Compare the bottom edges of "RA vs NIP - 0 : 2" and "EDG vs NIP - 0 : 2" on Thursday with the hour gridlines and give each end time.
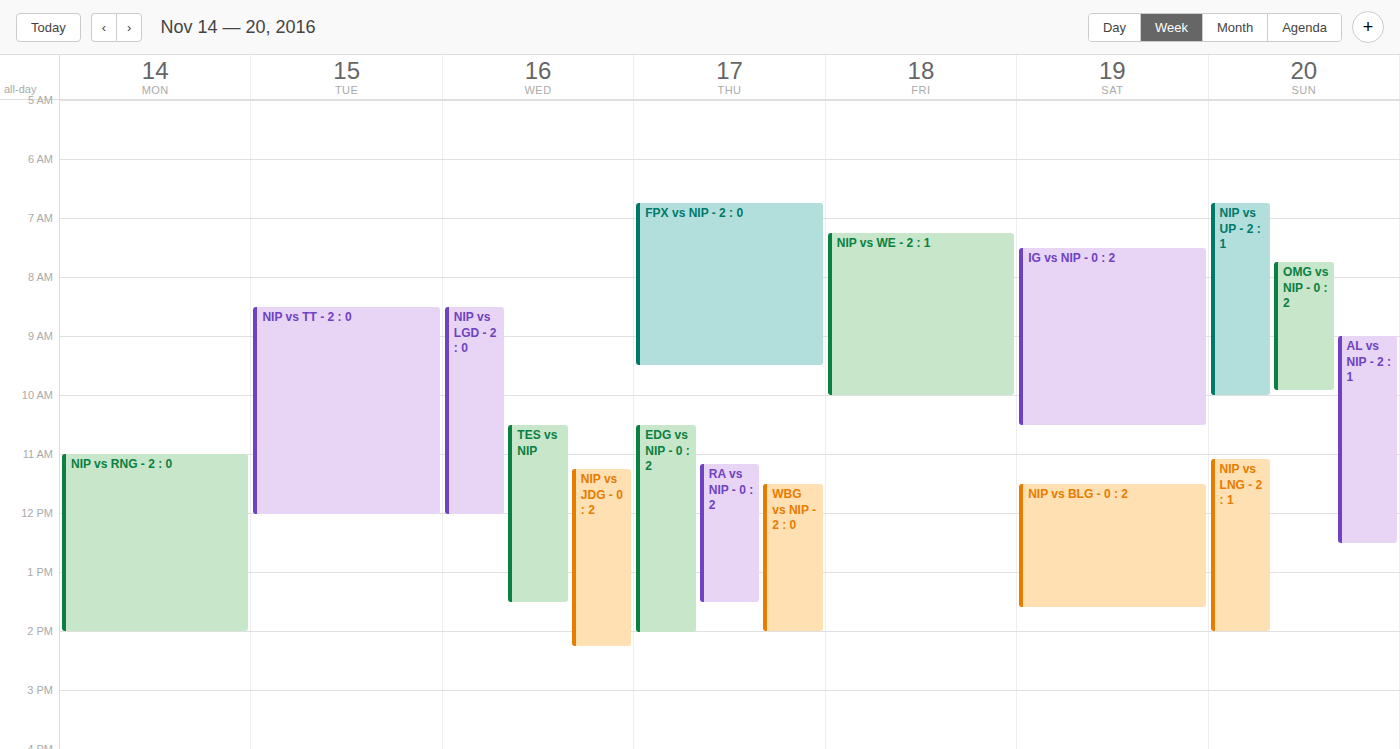
"RA vs NIP - 0 : 2": 13:30, halfway between the 13:00 and 14:00 lines. "EDG vs NIP - 0 : 2": 14:00, exactly on the 14:00 line.